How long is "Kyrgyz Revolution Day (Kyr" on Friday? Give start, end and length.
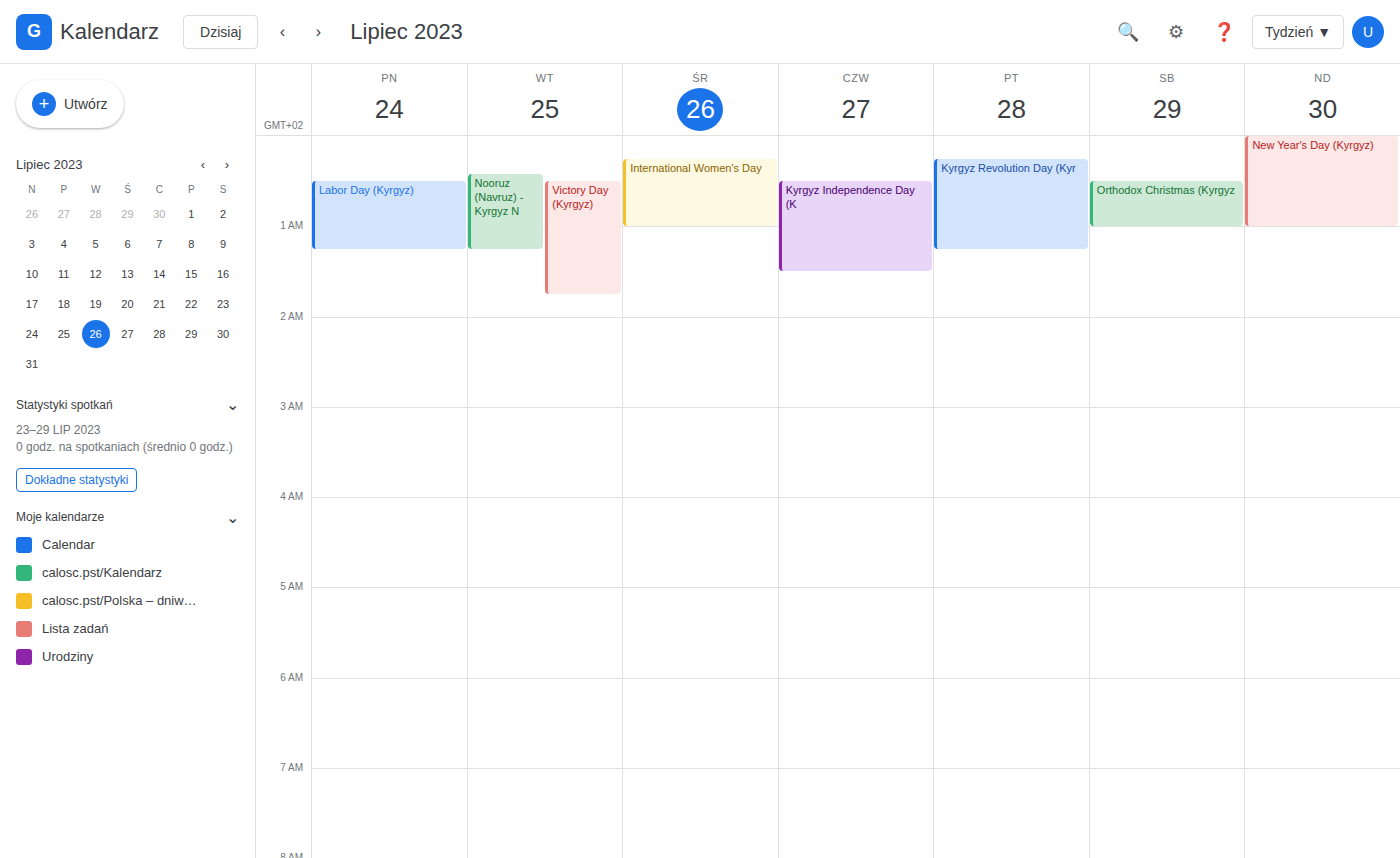
12:15 AM to 1:15 AM, 1 hour